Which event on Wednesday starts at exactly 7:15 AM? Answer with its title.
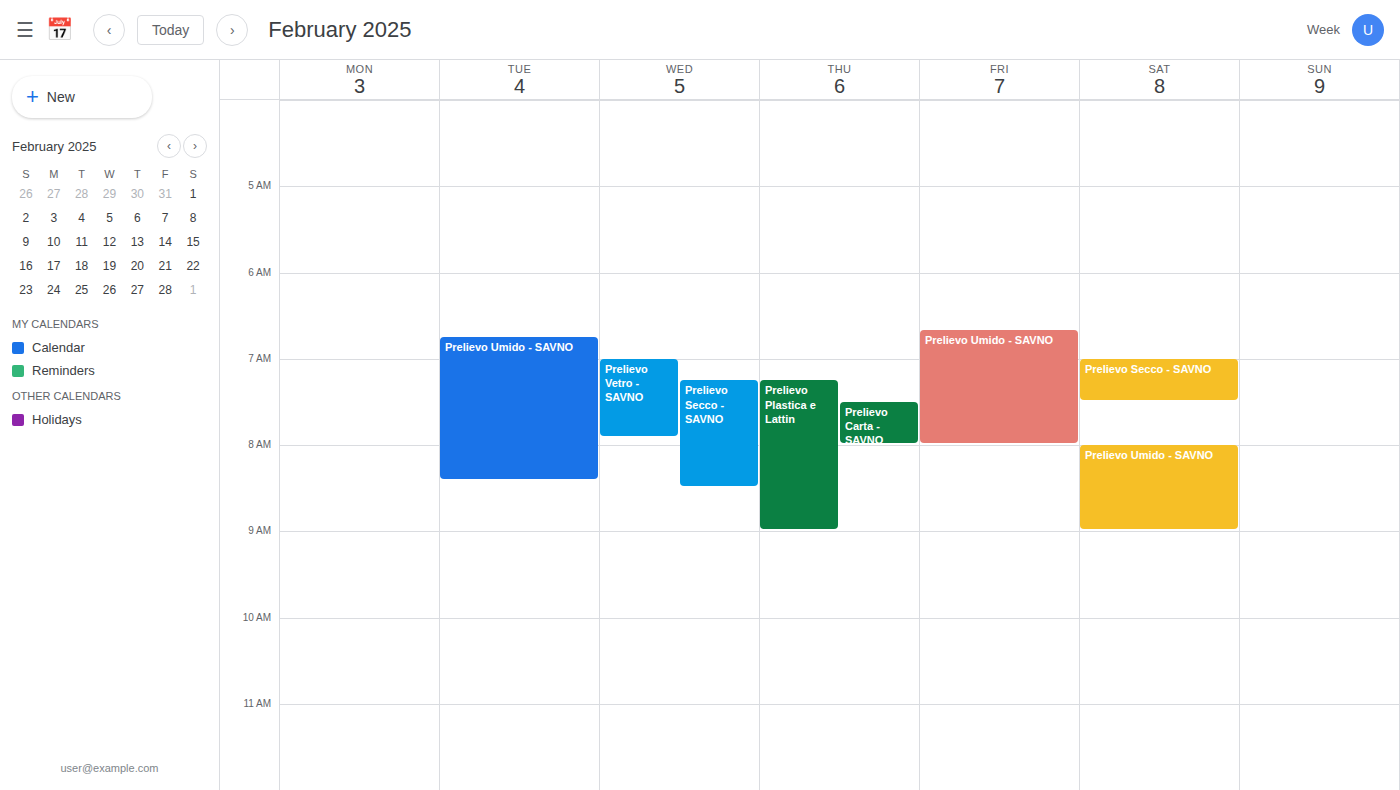
"Prelievo Secco - SAVNO"